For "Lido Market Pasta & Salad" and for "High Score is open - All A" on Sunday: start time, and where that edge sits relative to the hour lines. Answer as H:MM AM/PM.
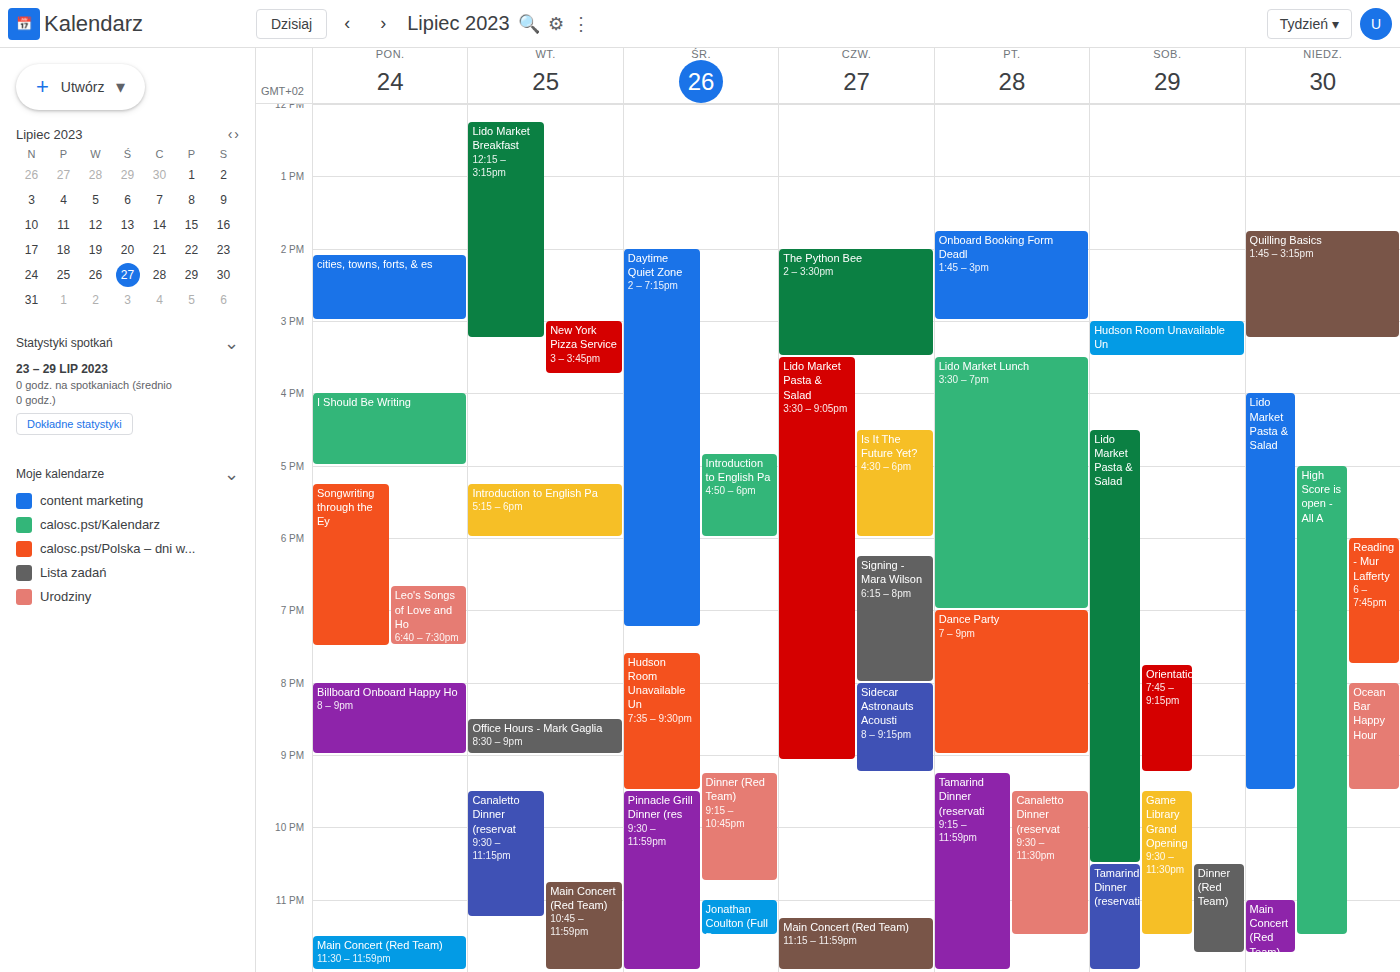
"Lido Market Pasta & Salad": 4:00 PM, exactly on the 4 PM line. "High Score is open - All A": 5:00 PM, exactly on the 5 PM line.